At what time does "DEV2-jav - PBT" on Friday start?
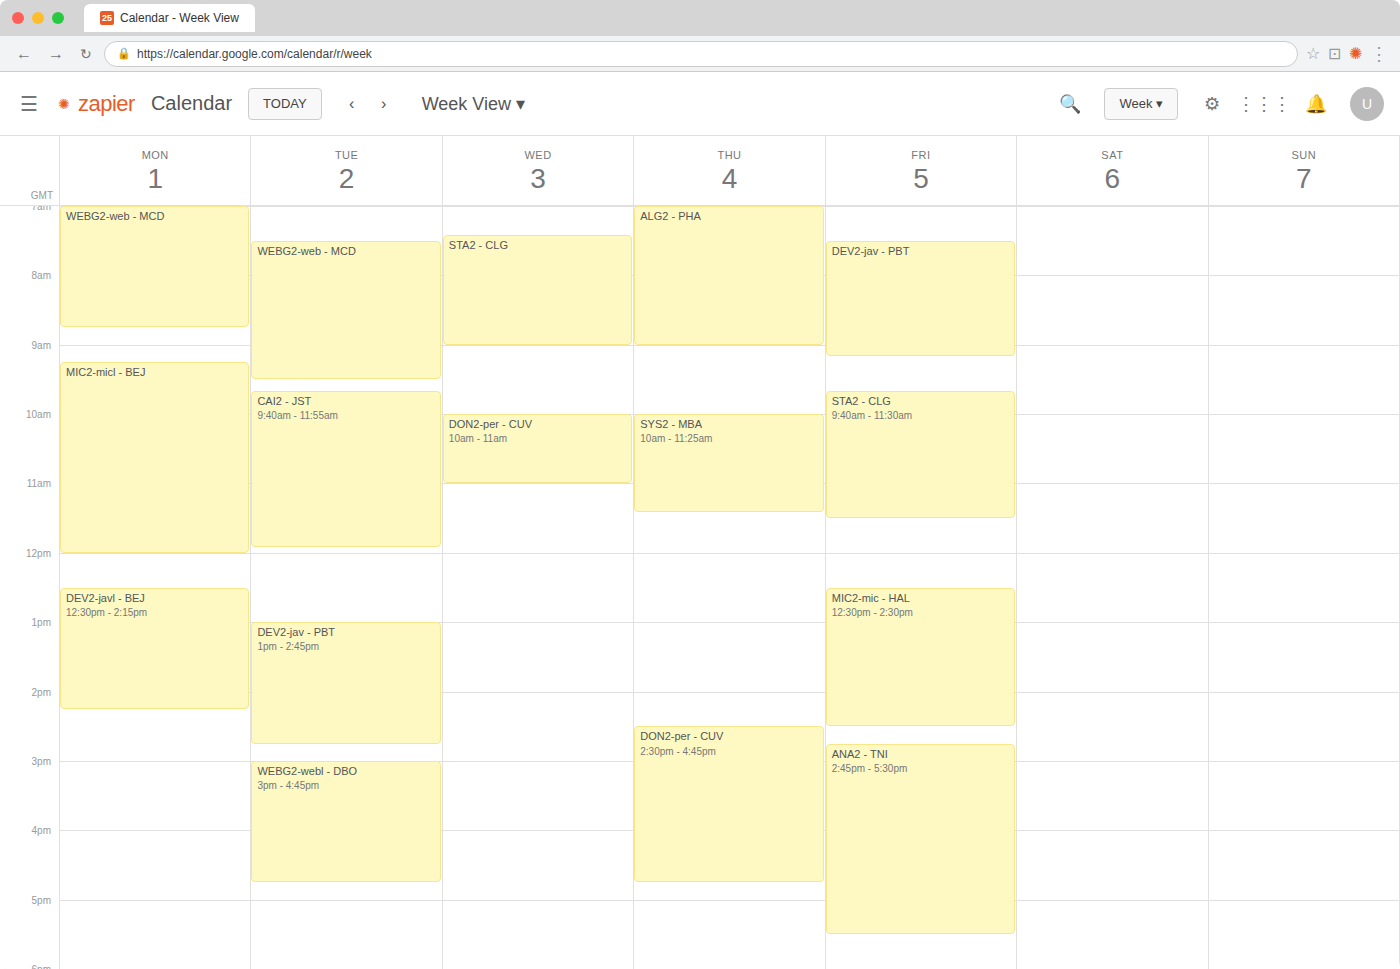
7:30 AM